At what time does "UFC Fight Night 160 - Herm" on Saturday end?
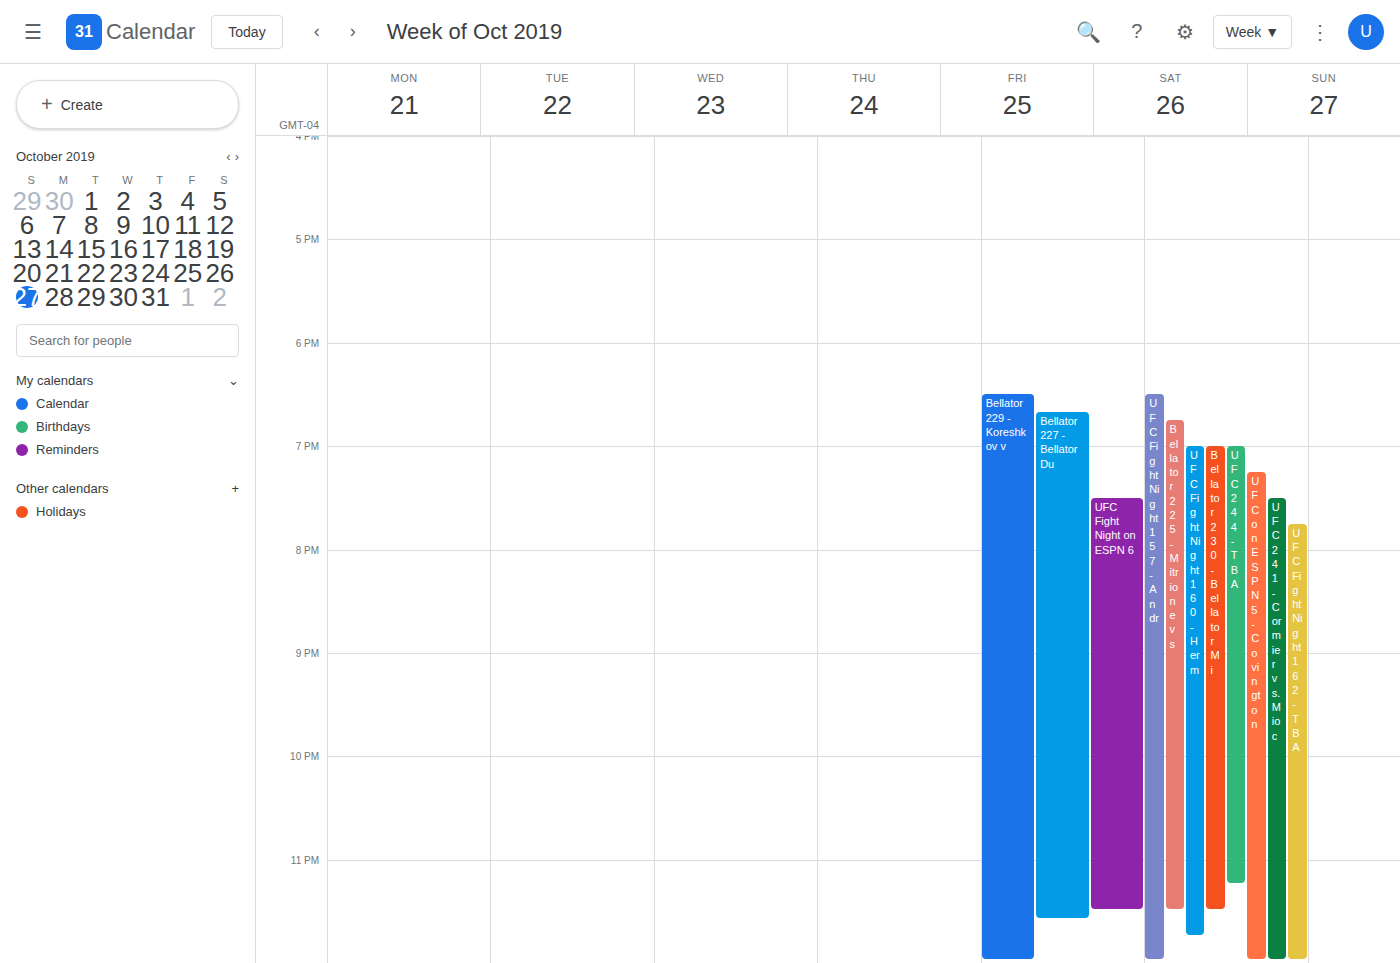
11:45 PM